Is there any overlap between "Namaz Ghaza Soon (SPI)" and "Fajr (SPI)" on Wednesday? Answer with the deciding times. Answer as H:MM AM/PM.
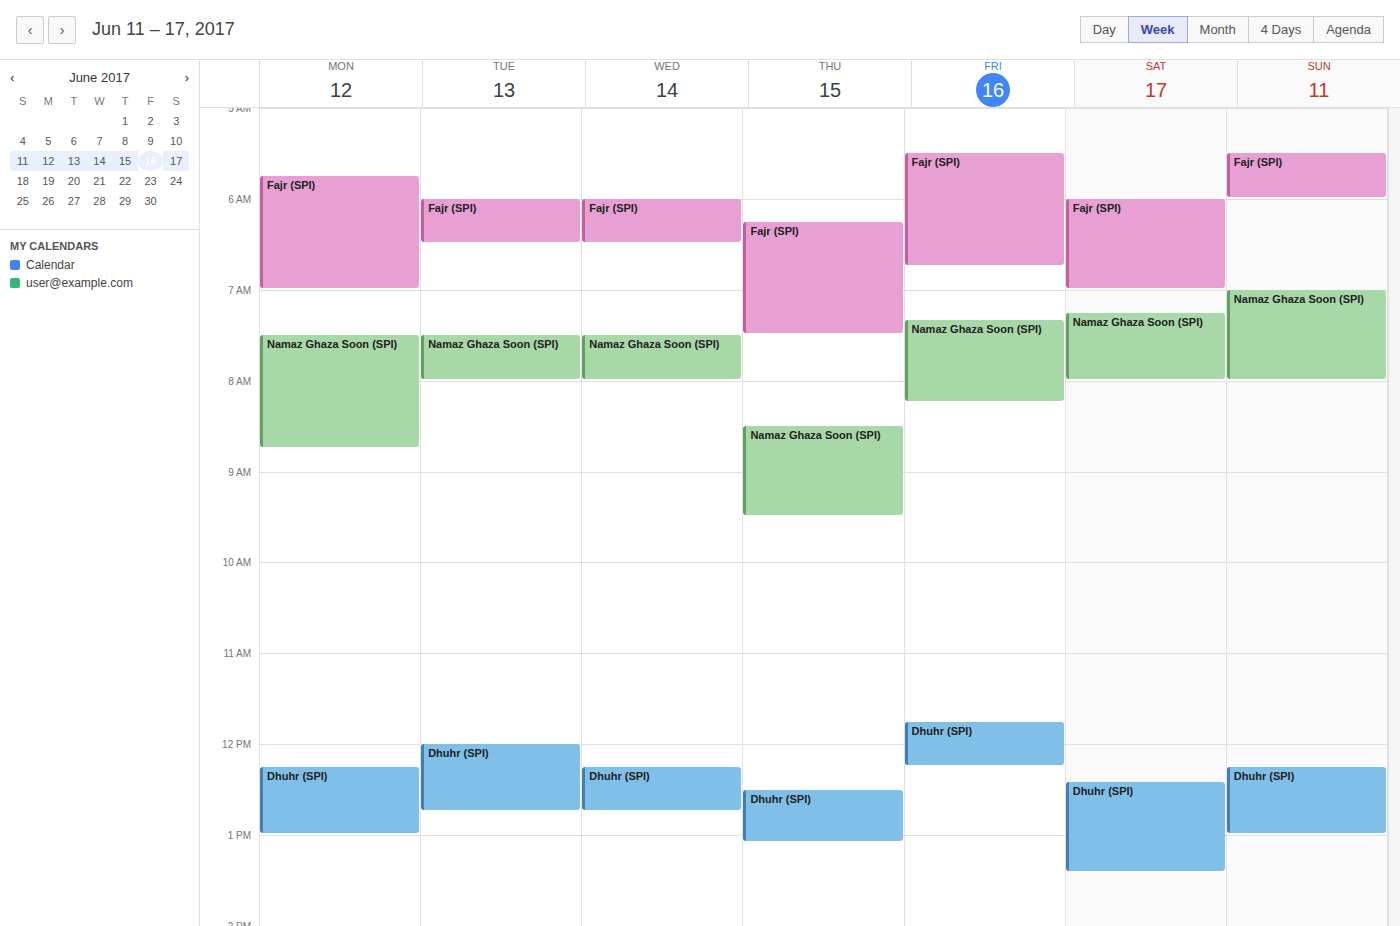
"Fajr (SPI)" ends at 6:30 AM and "Namaz Ghaza Soon (SPI)" starts at 7:30 AM -- no overlap.